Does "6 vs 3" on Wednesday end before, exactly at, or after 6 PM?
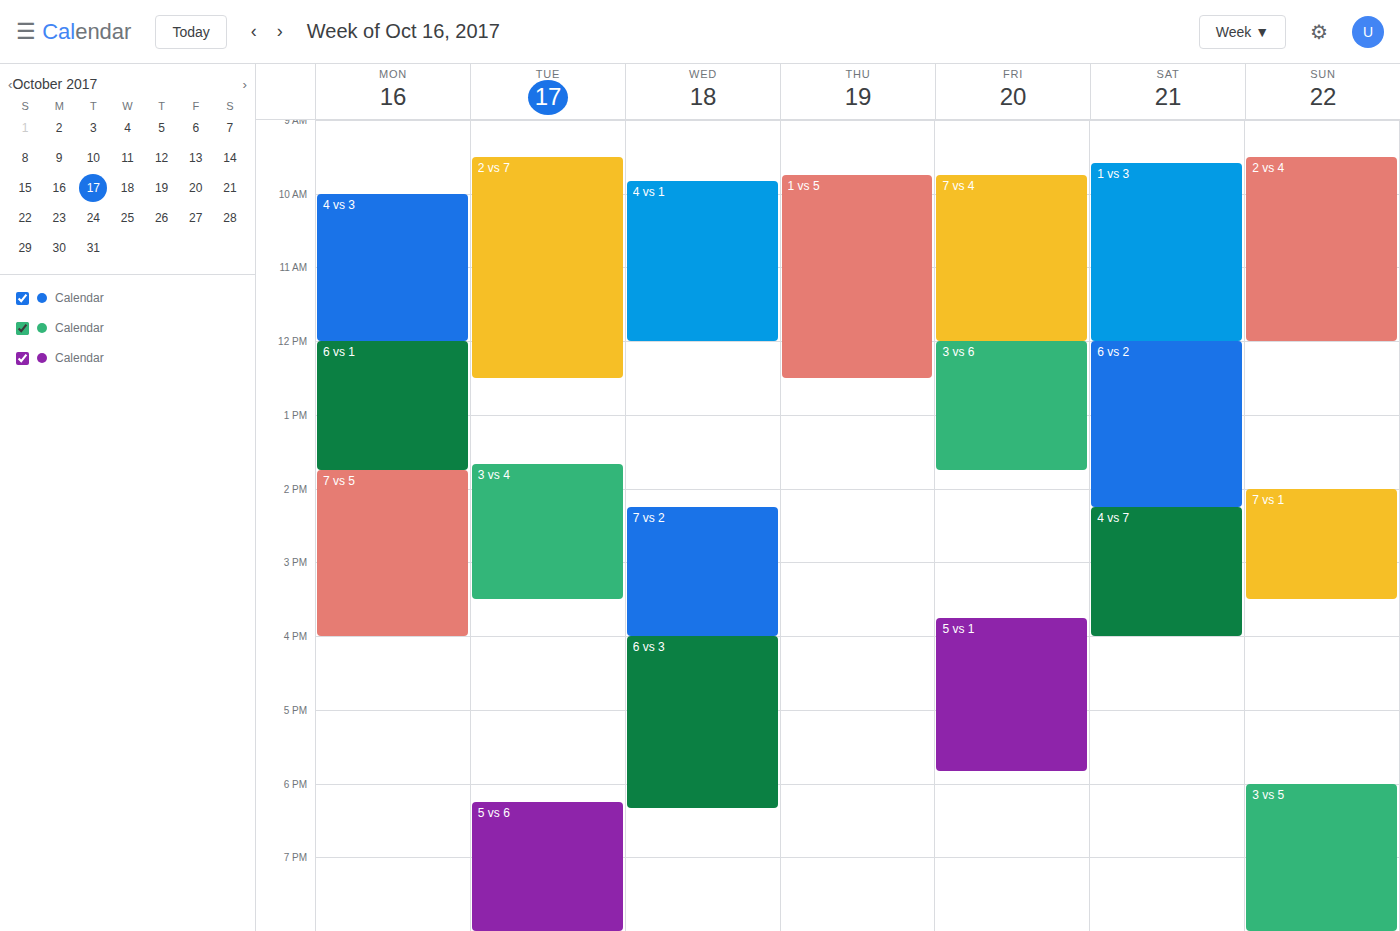
6:20 PM -- after 6 PM, 20 minutes below the 6 PM line.